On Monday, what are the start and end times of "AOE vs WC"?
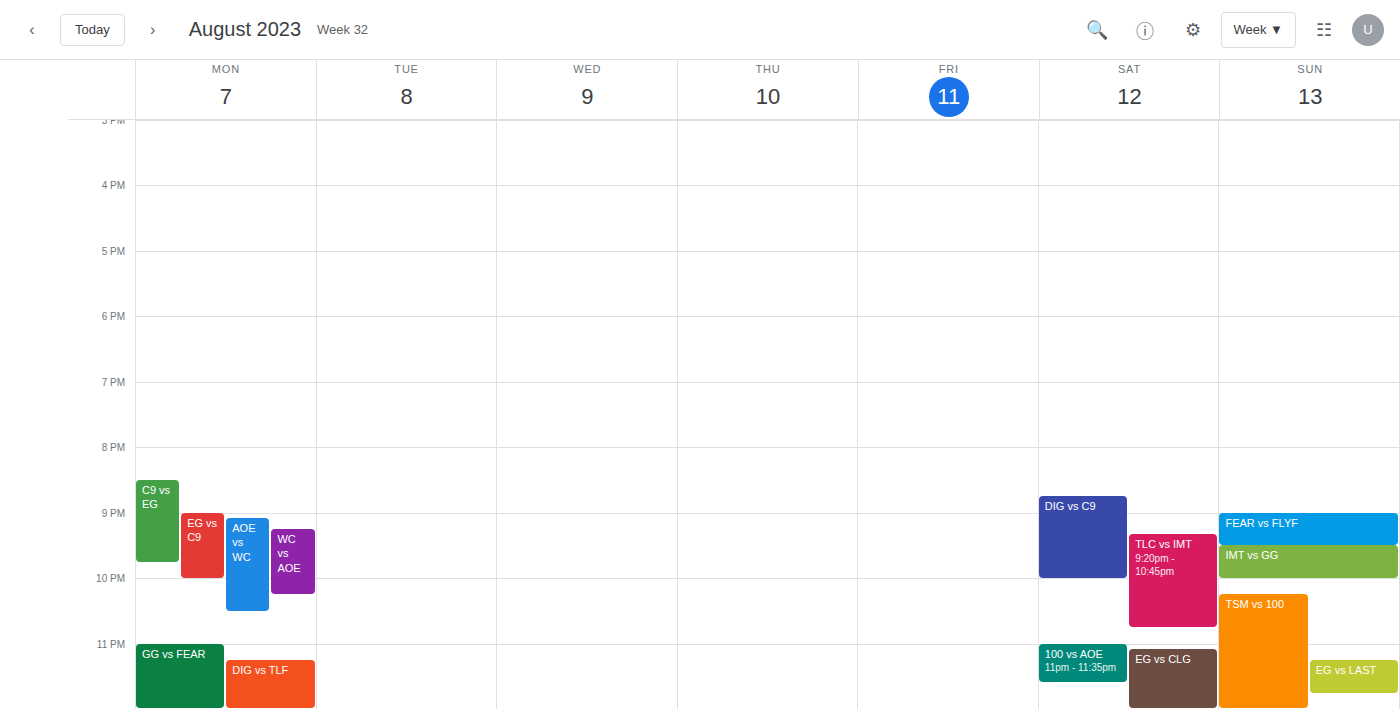
21:05 to 22:30